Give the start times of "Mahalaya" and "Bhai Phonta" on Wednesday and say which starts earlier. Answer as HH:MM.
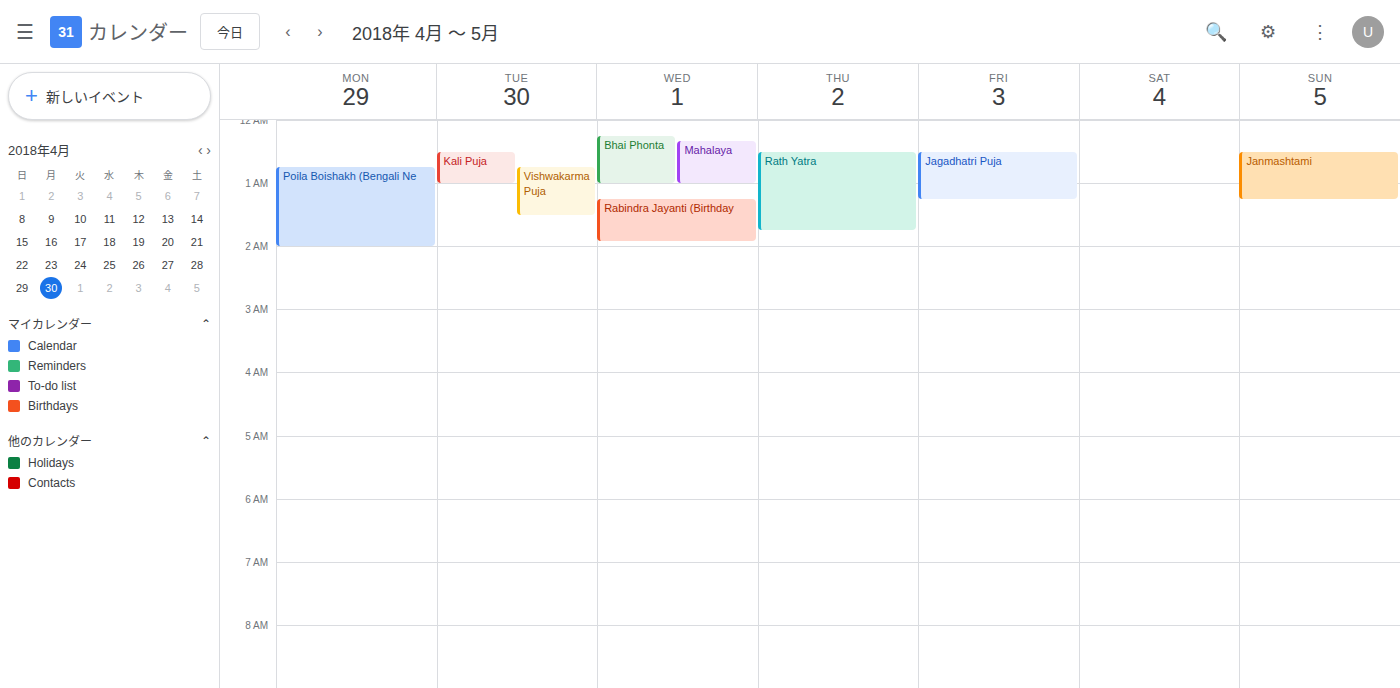
"Bhai Phonta" 00:15; "Mahalaya" 00:20.